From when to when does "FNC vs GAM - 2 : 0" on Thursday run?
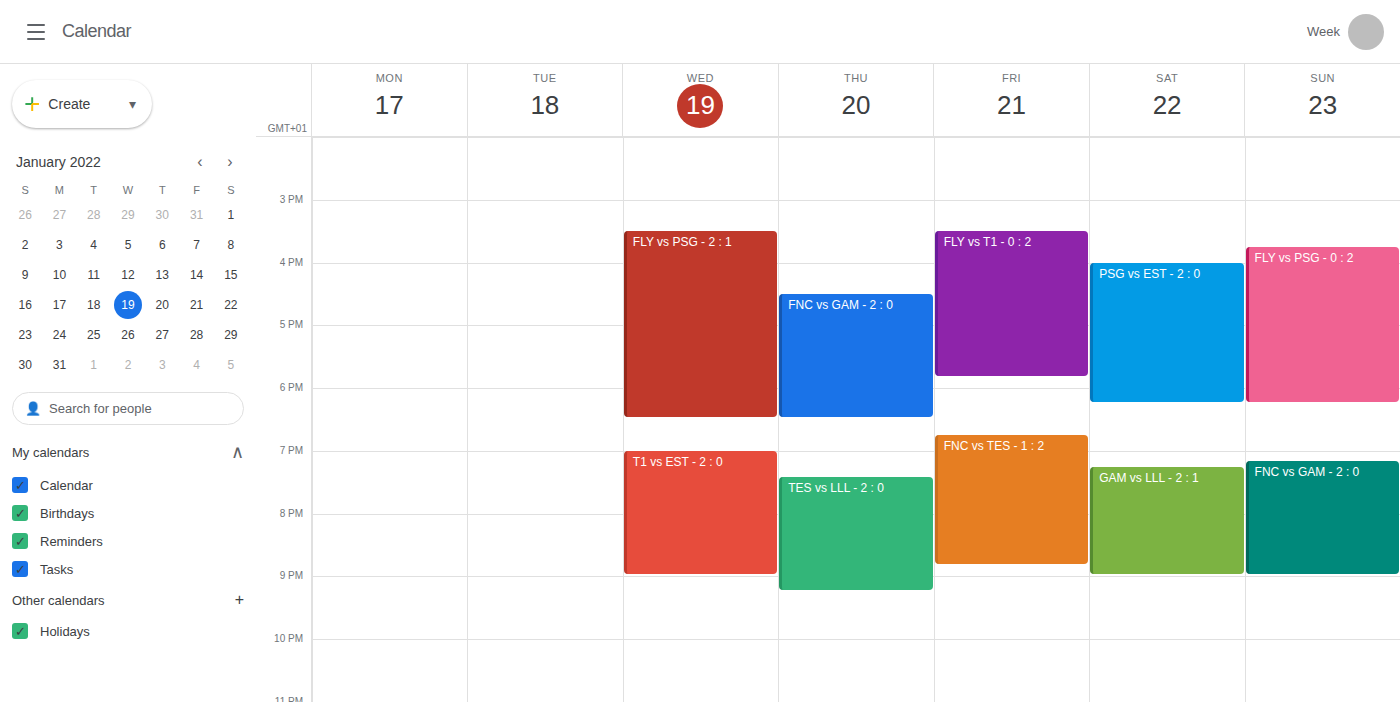
4:30 PM to 6:30 PM